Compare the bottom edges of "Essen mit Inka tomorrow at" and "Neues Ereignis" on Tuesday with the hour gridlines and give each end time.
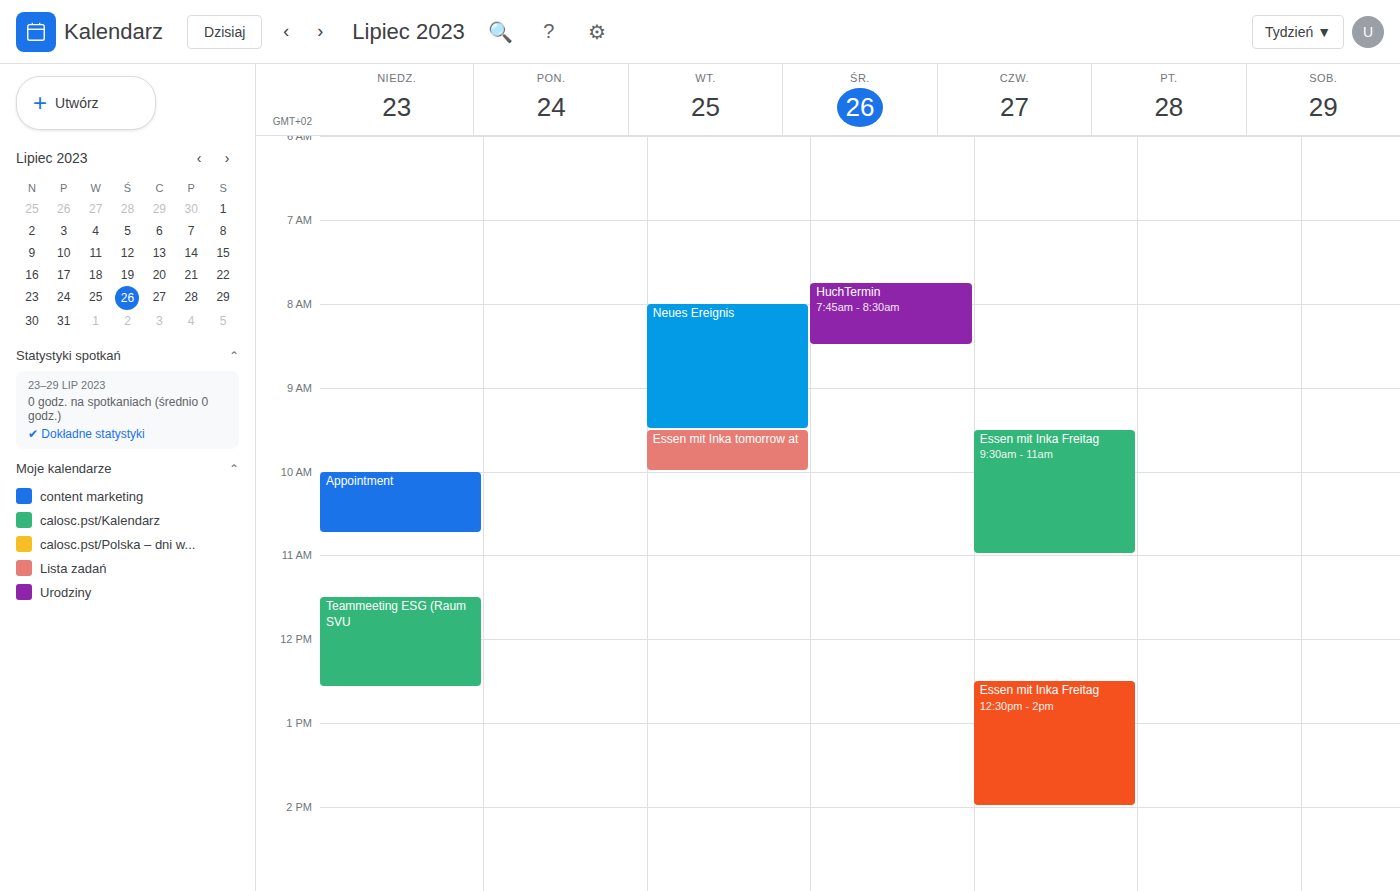
"Essen mit Inka tomorrow at": 10:00, exactly on the 10:00 line. "Neues Ereignis": 09:30, halfway between the 09:00 and 10:00 lines.